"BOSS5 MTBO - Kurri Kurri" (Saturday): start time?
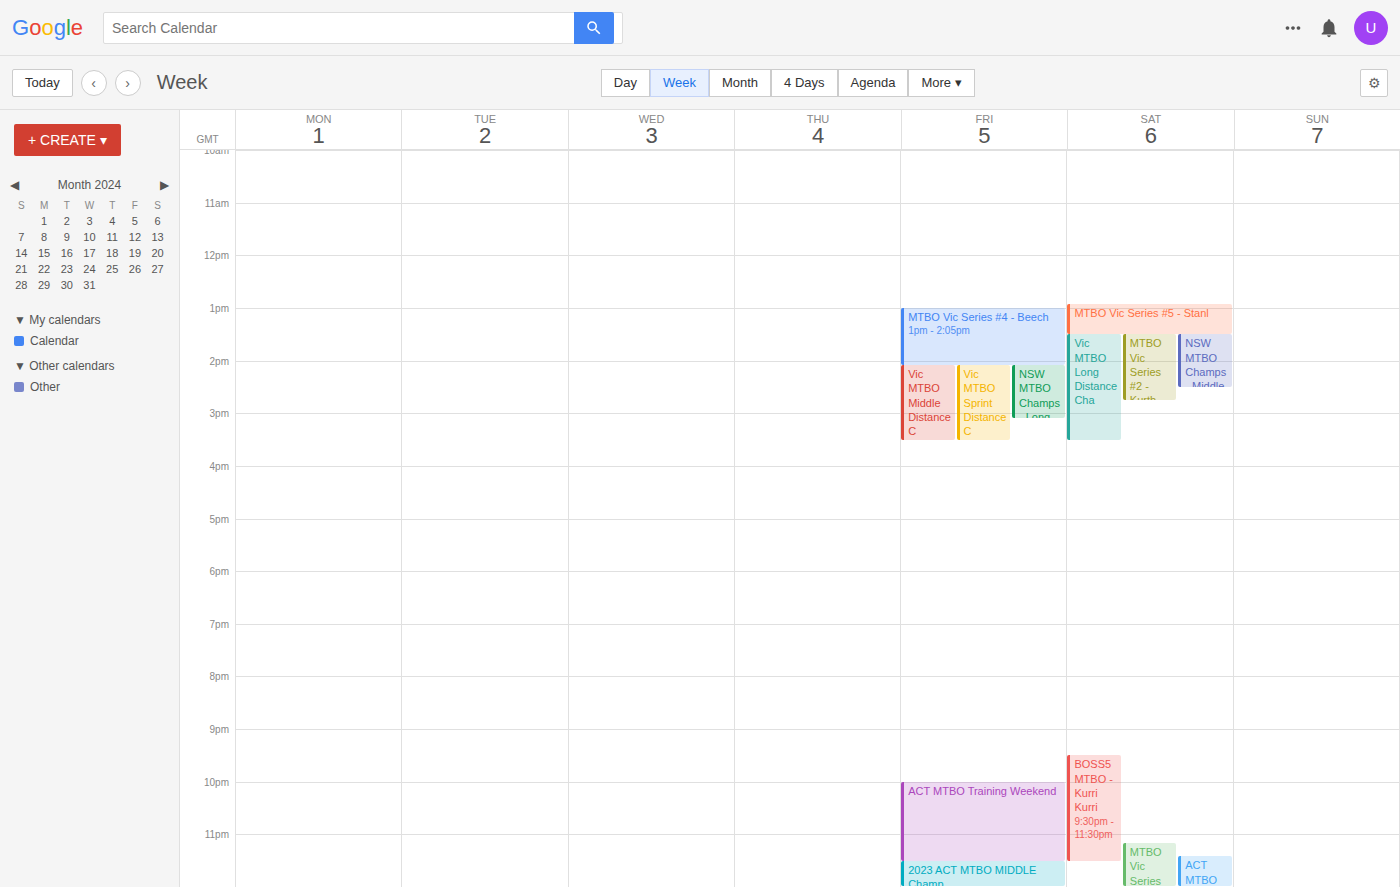
9:30 PM